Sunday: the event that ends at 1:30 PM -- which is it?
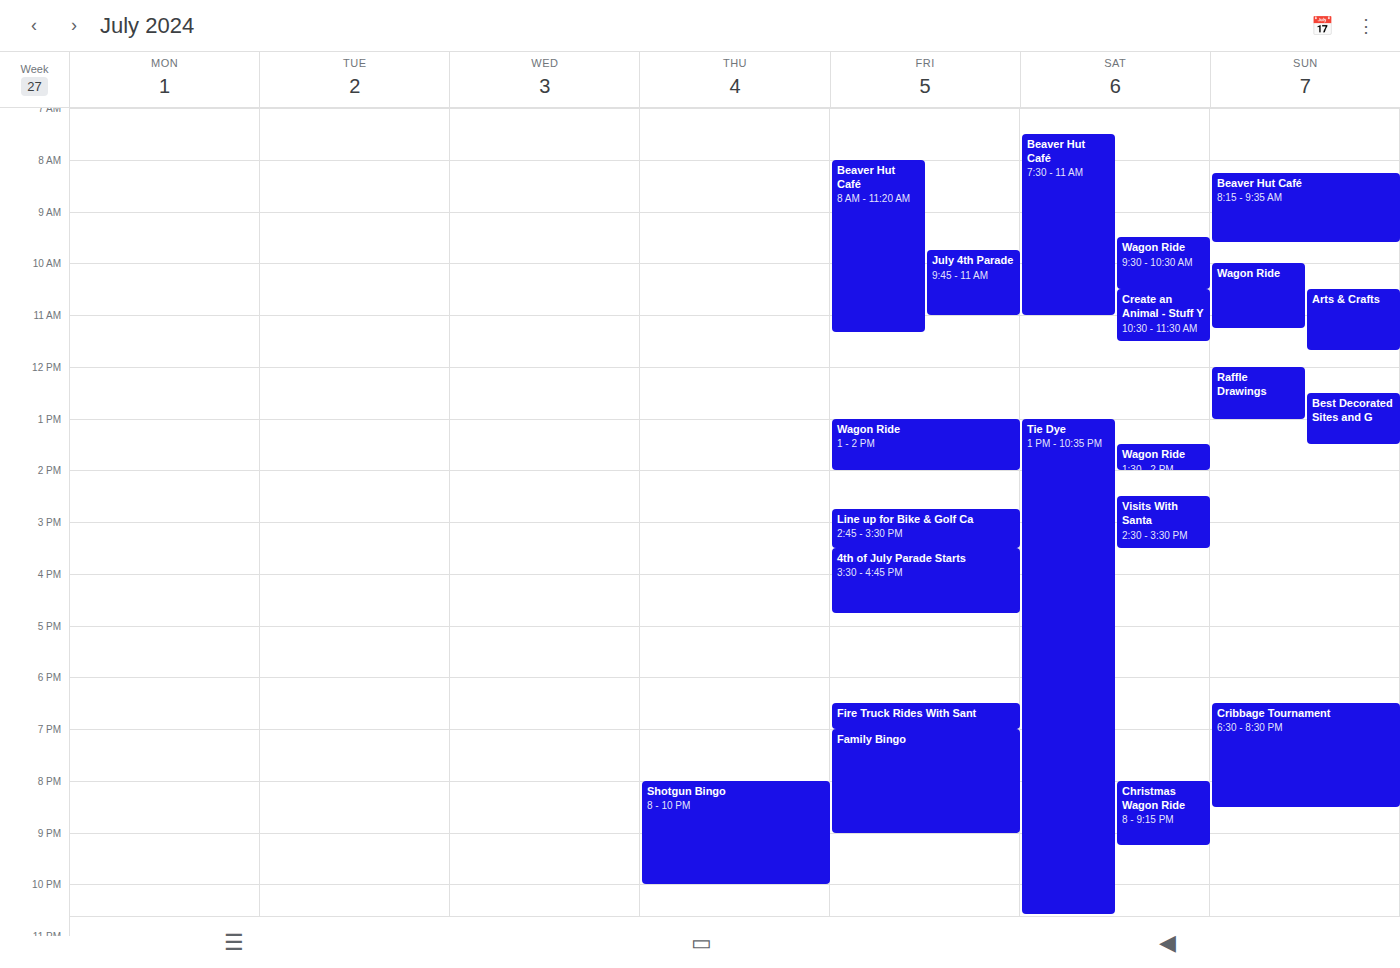
"Best Decorated Sites and G"